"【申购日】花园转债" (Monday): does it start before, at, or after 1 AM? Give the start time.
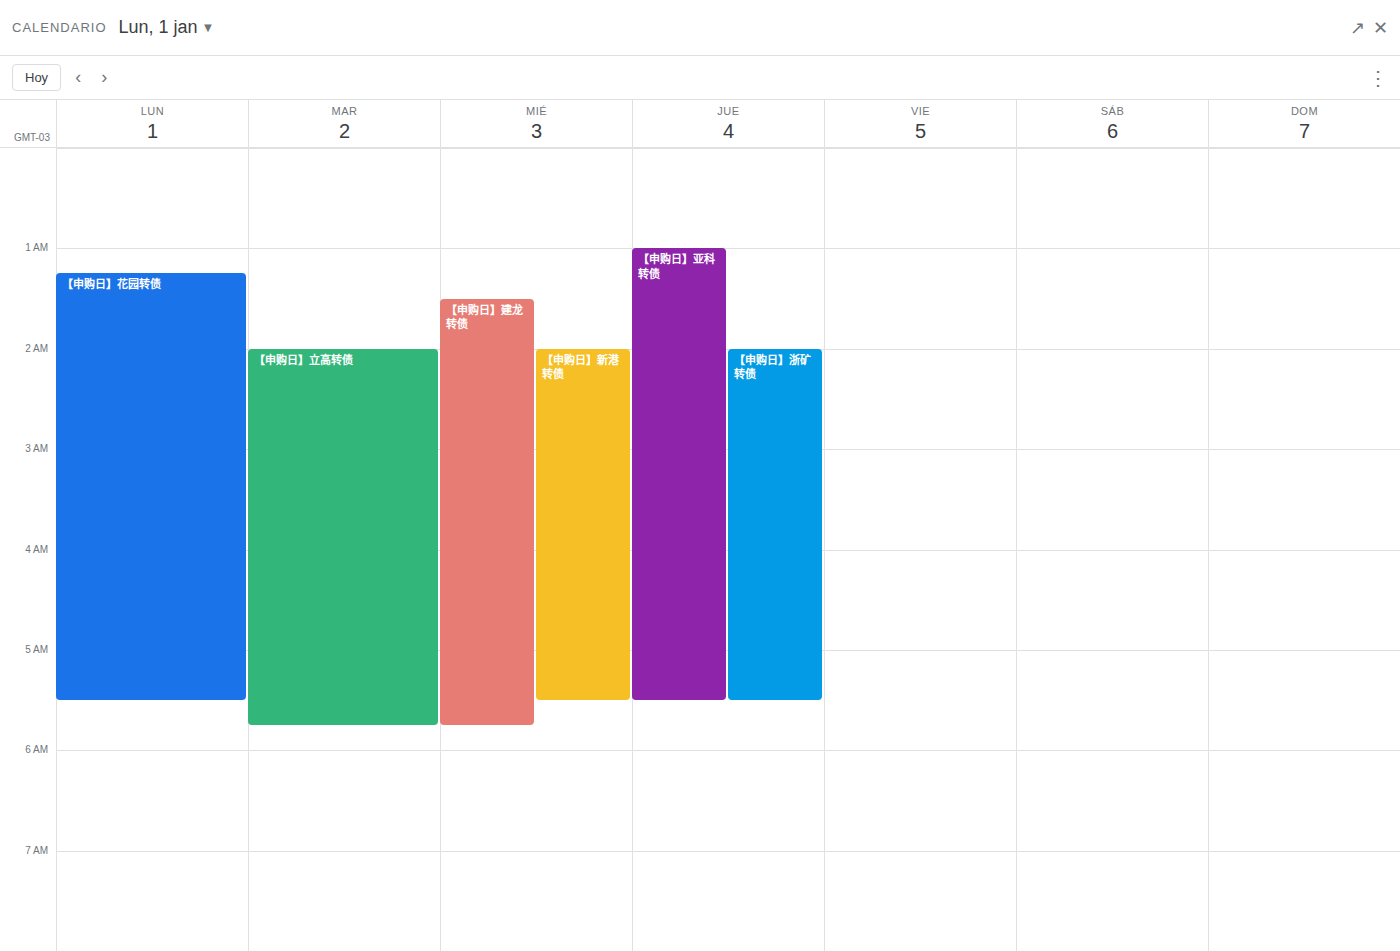
1:15 AM -- after 1 AM, 15 minutes below the 1 AM line.